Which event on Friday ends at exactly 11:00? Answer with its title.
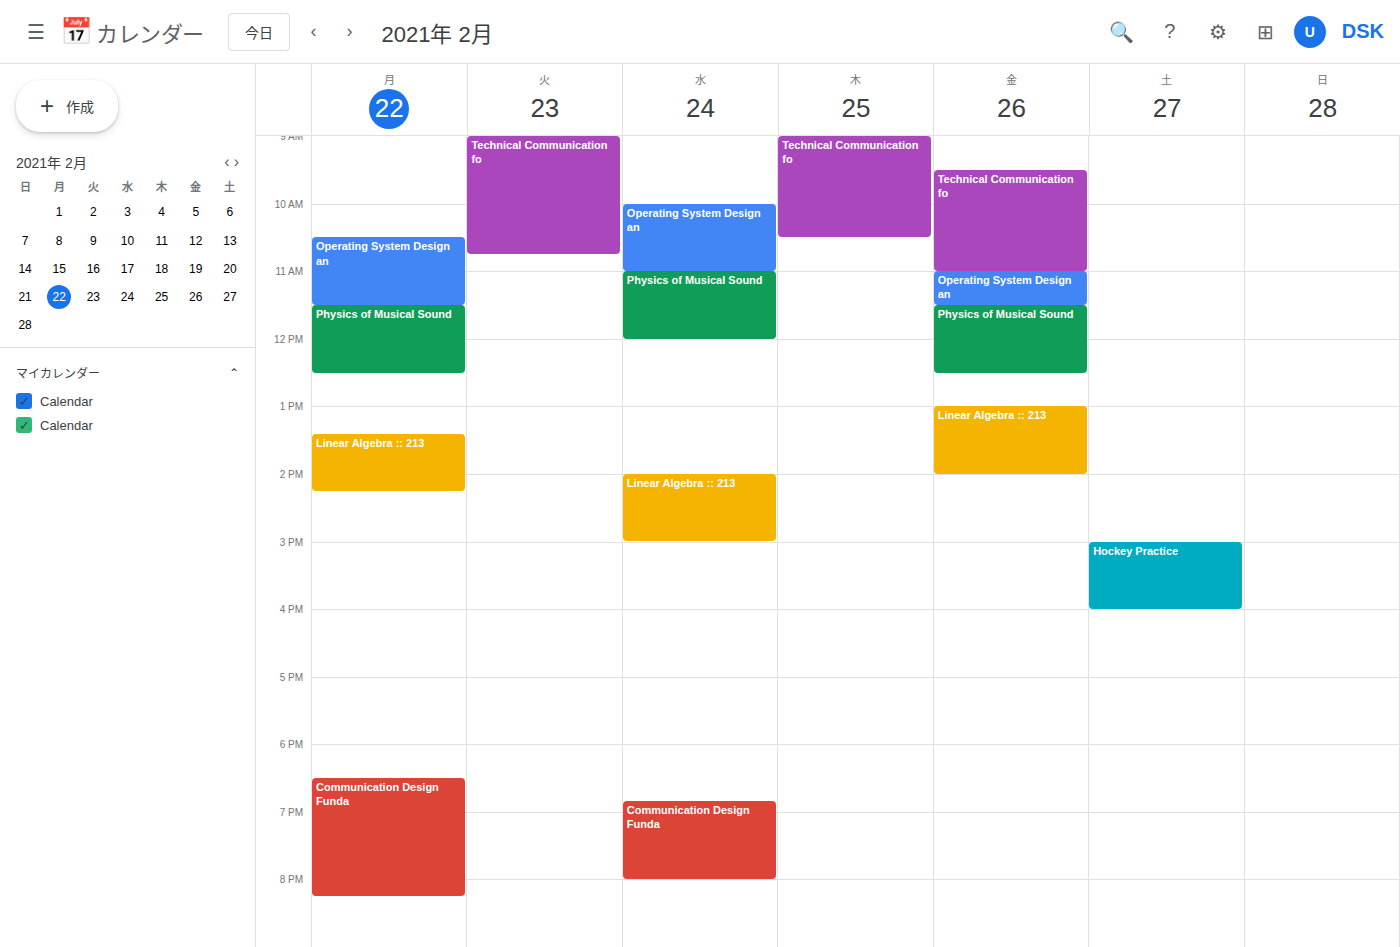
"Technical Communication fo"